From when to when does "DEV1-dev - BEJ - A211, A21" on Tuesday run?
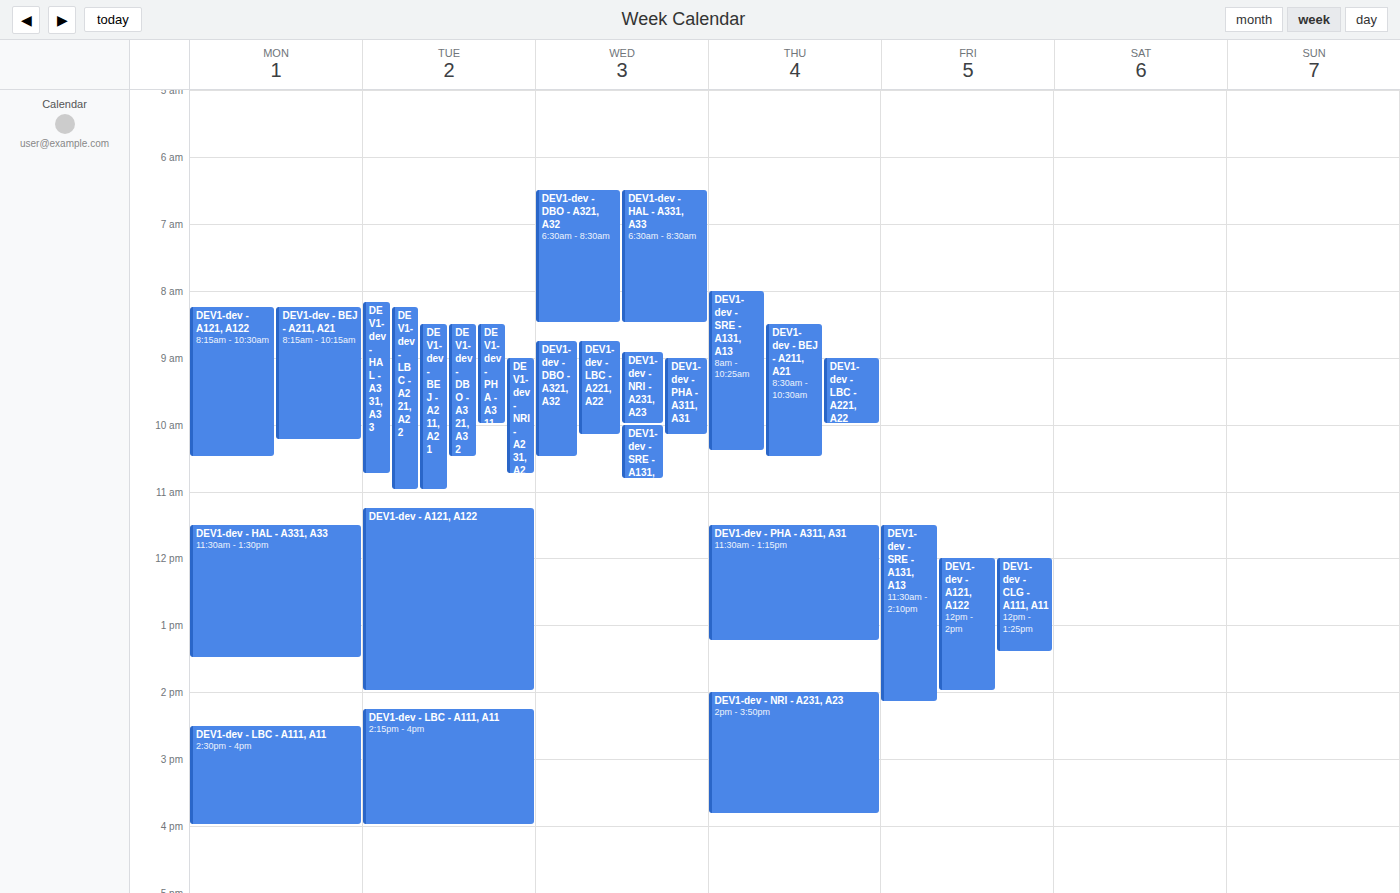
8:30 AM to 11:00 AM